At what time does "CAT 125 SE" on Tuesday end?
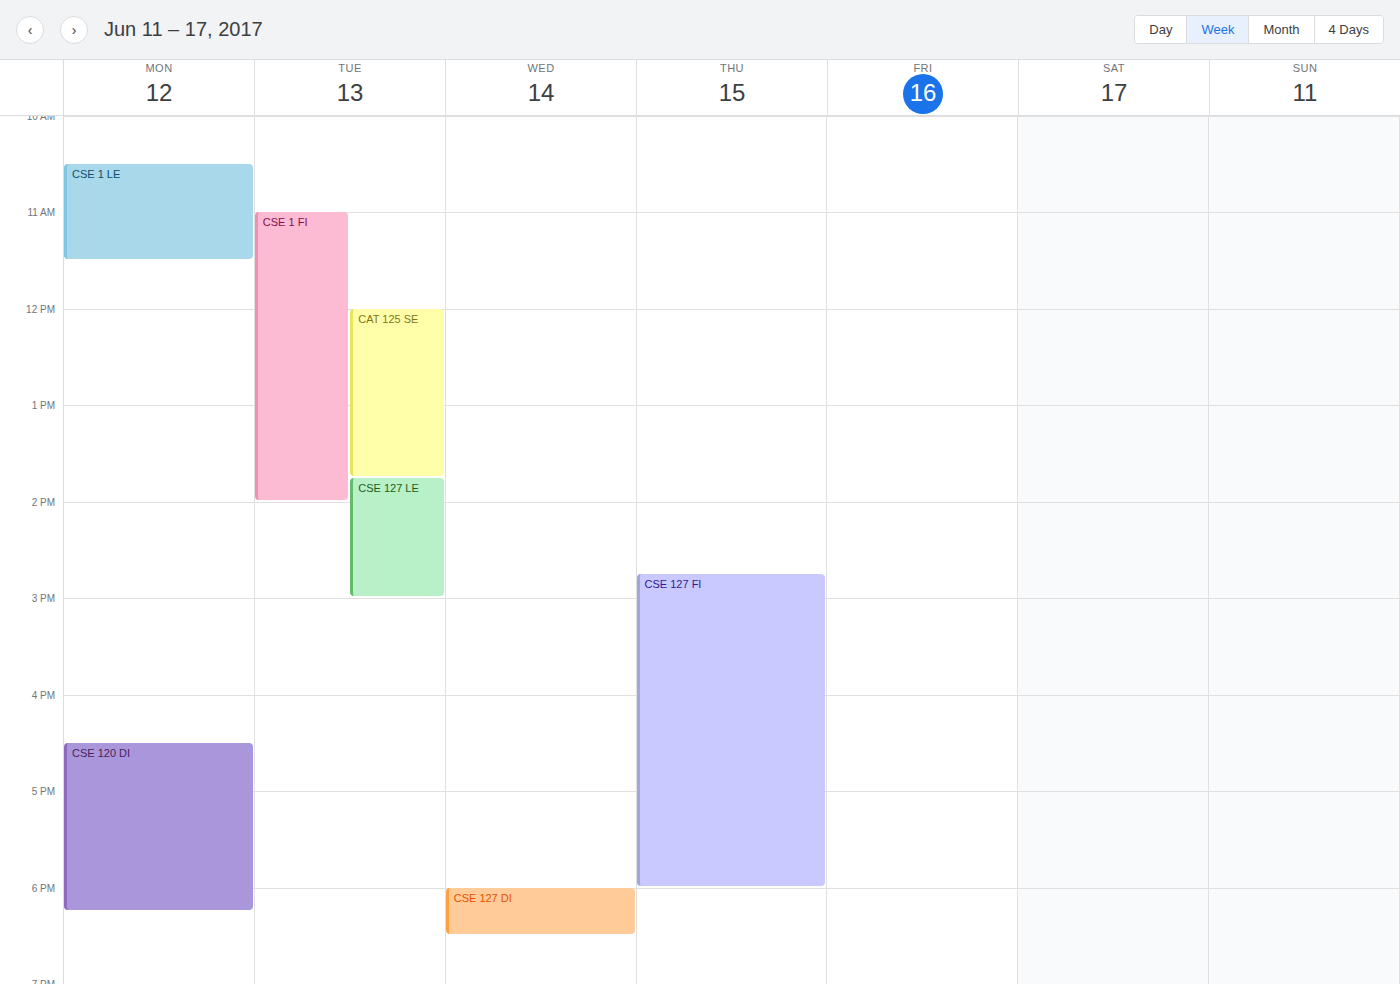
1:45 PM